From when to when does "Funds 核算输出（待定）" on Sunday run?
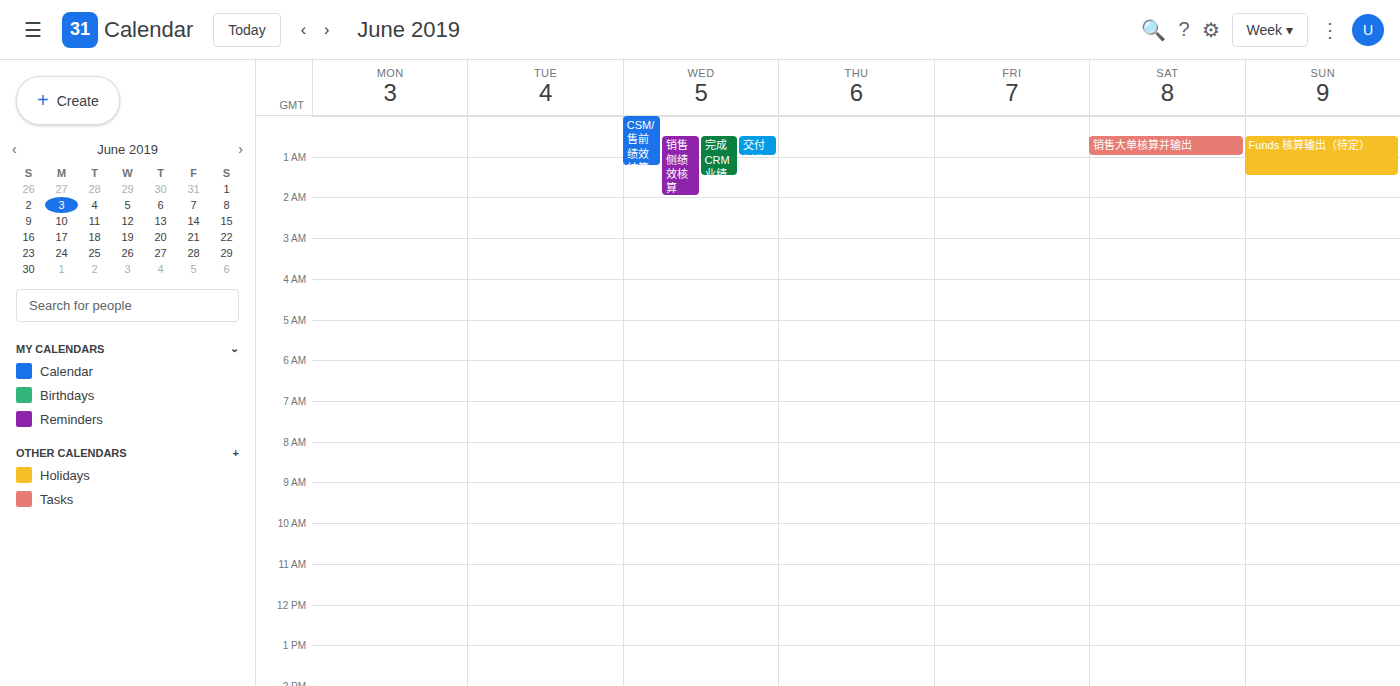
12:30 AM to 1:30 AM